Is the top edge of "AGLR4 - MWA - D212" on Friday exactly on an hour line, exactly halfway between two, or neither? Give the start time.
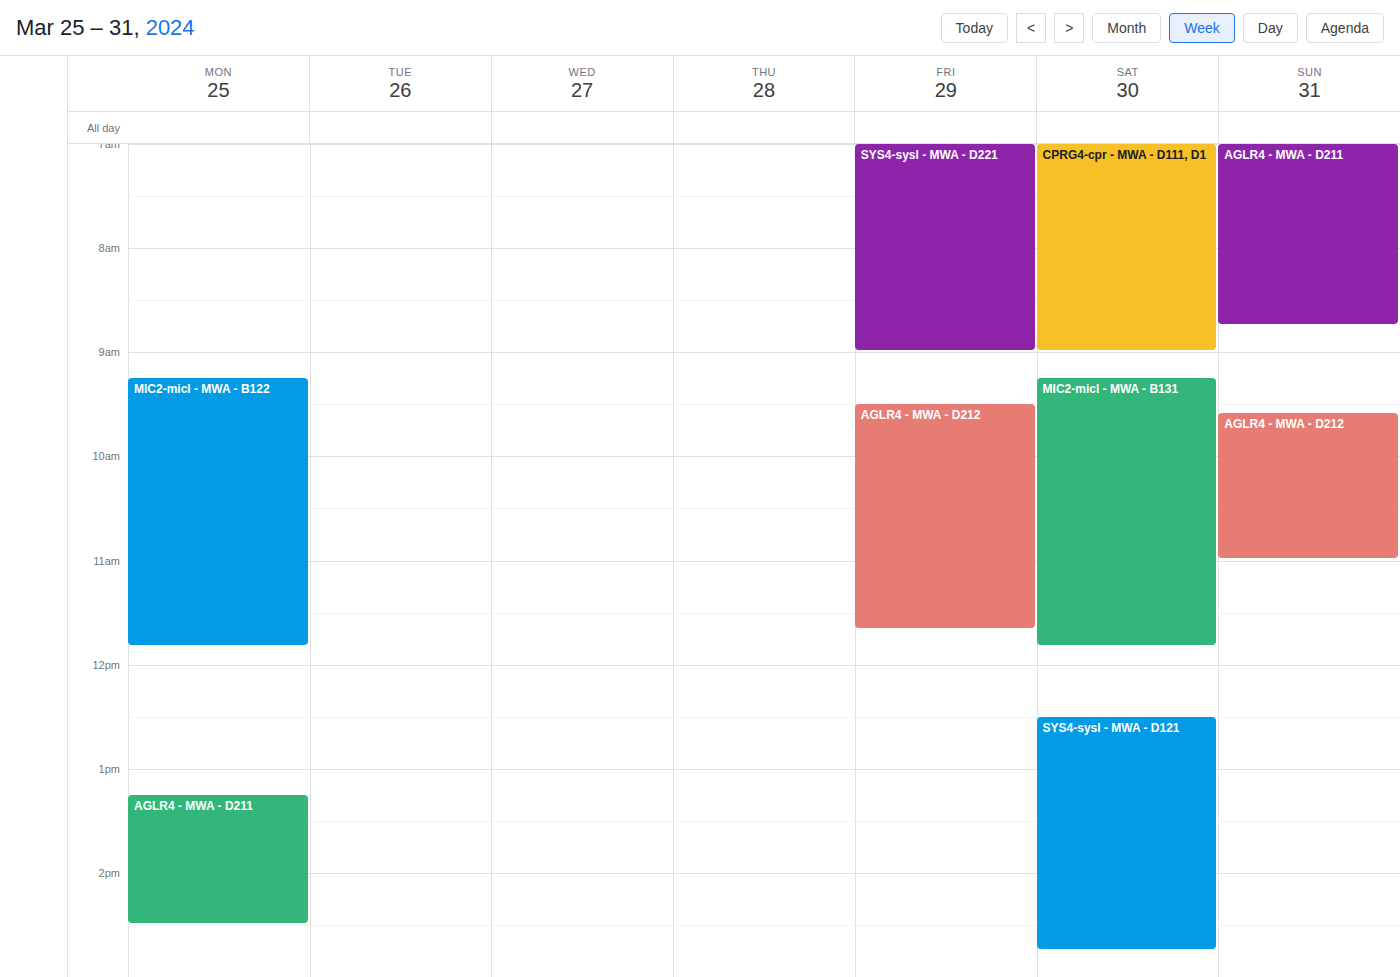
9:30 AM -- halfway between the 9 AM and 10 AM lines.